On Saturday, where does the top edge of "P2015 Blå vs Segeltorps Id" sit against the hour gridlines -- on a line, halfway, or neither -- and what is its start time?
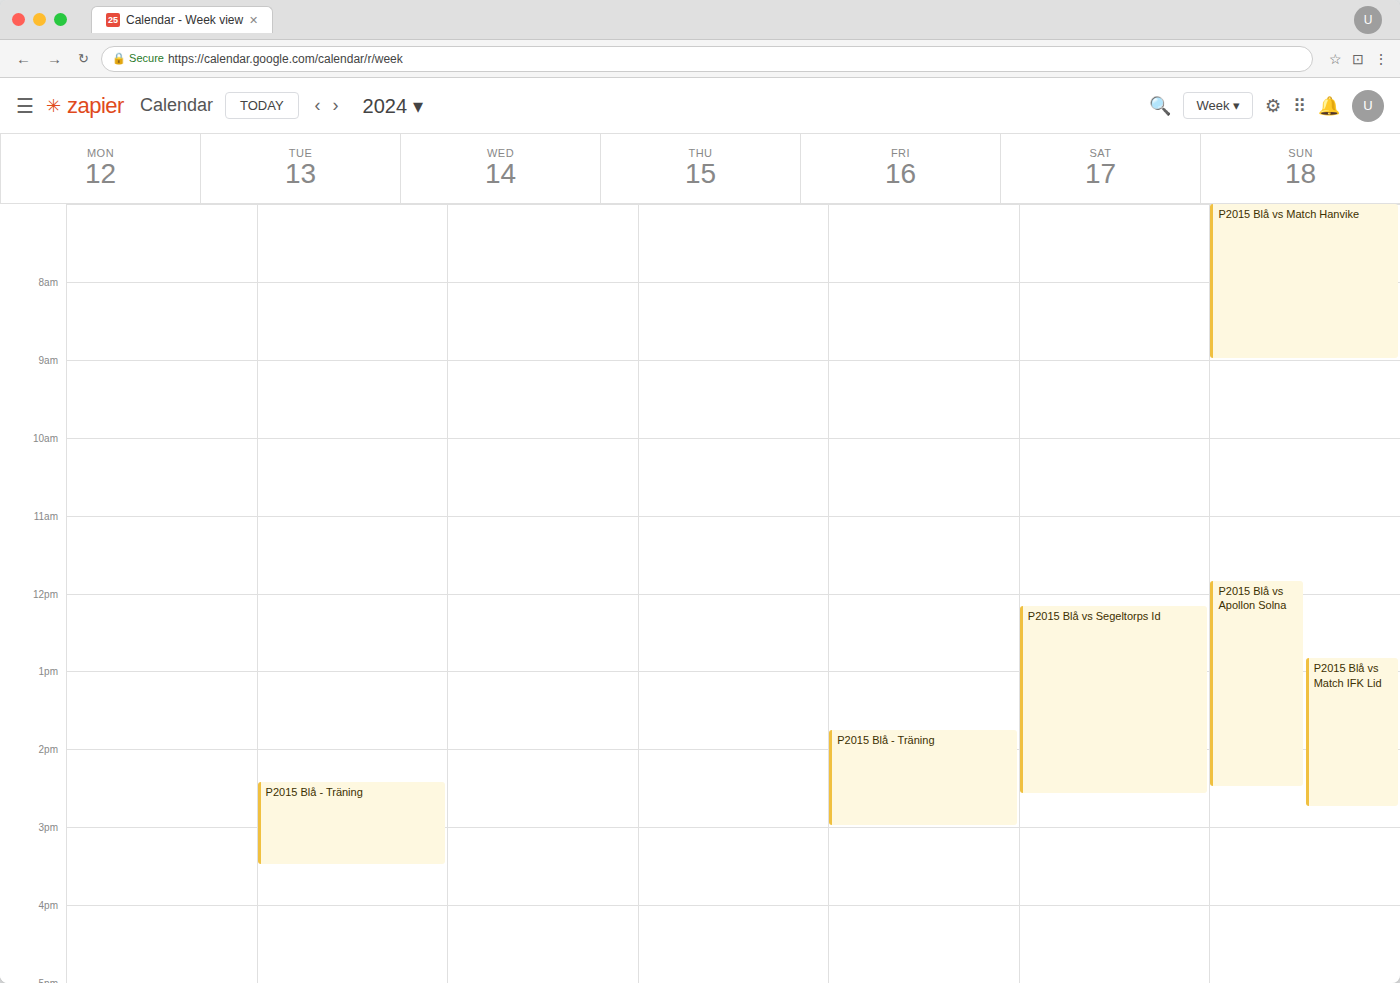
12:10 PM -- neither: 10 minutes below the 12 PM line and 50 minutes above the 1 PM line.